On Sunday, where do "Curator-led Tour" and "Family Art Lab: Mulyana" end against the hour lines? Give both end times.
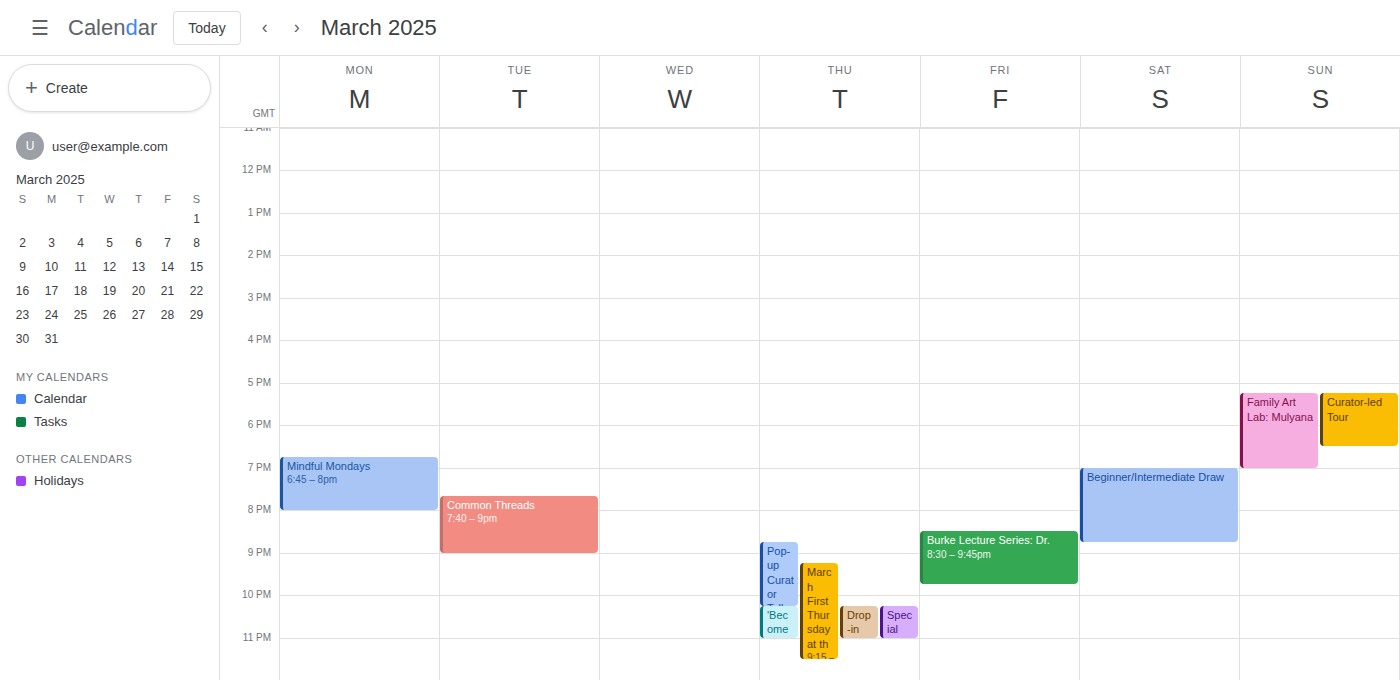
"Curator-led Tour": 6:30 PM, halfway between the 6 PM and 7 PM lines. "Family Art Lab: Mulyana": 7:00 PM, exactly on the 7 PM line.